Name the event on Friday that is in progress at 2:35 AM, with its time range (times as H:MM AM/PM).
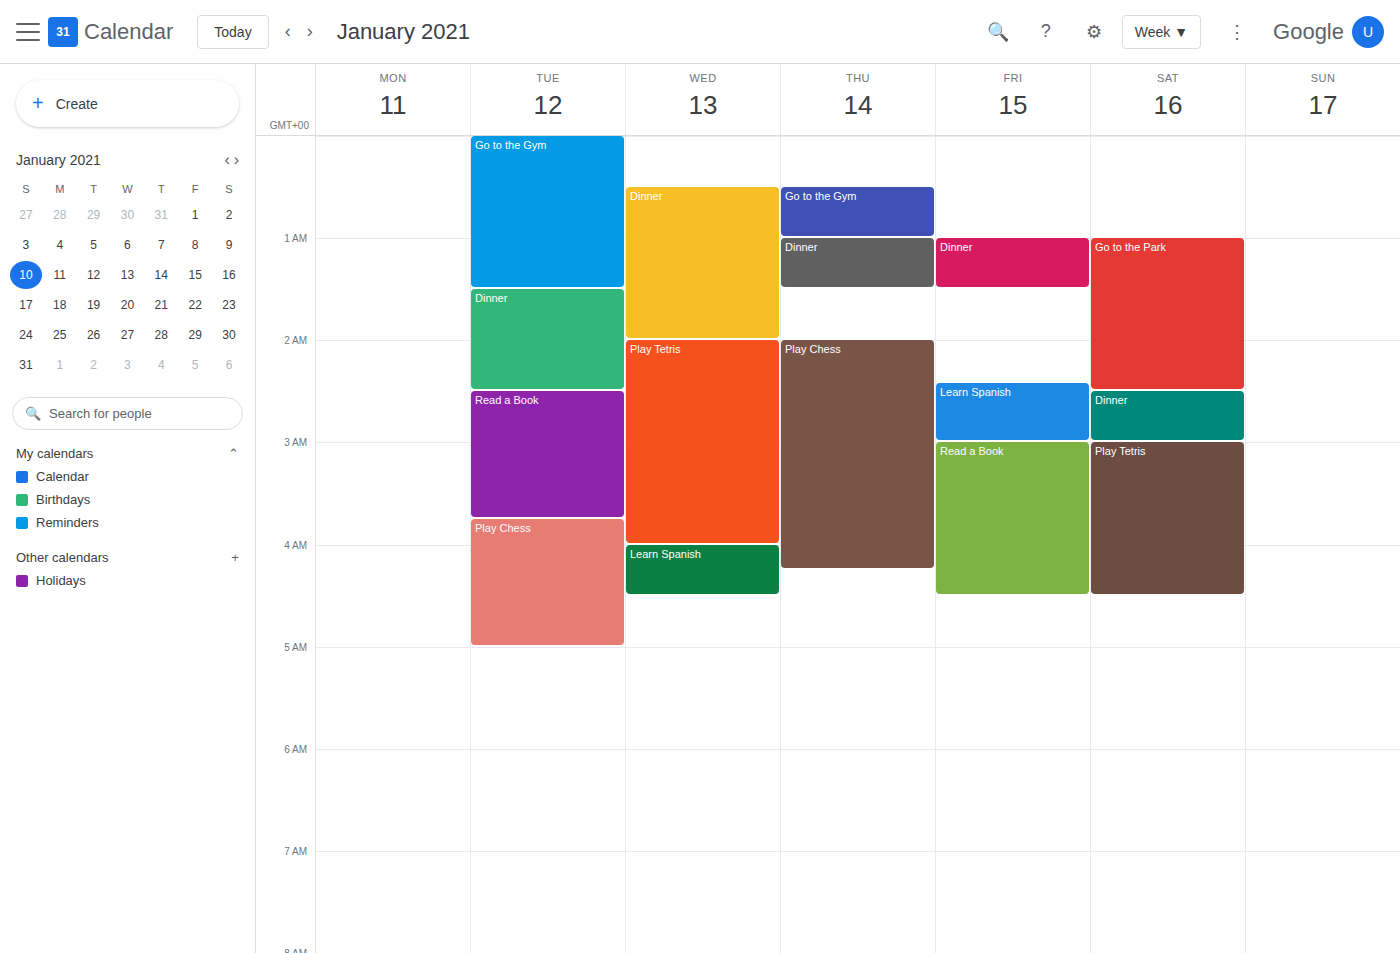
"Learn Spanish", 2:25 AM to 3:00 AM